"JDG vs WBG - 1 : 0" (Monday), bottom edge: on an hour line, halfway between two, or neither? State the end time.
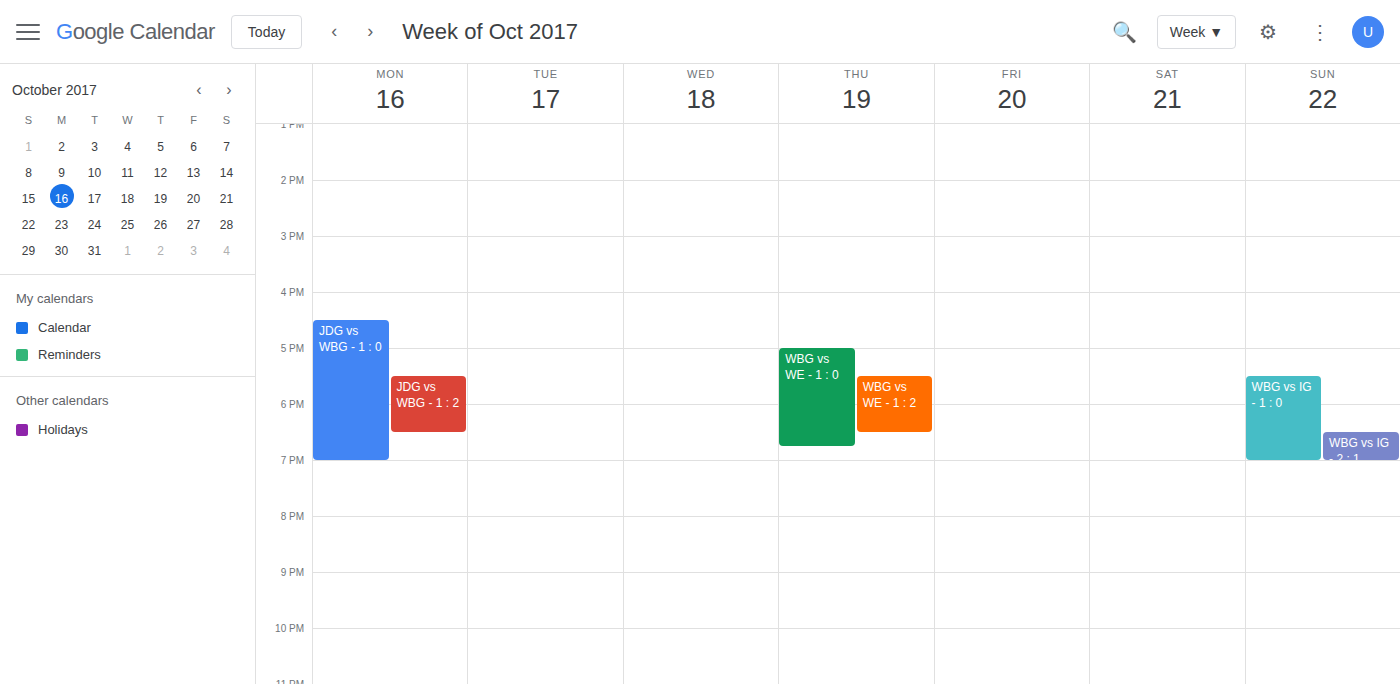
7:00 PM -- exactly on the 7 PM line.